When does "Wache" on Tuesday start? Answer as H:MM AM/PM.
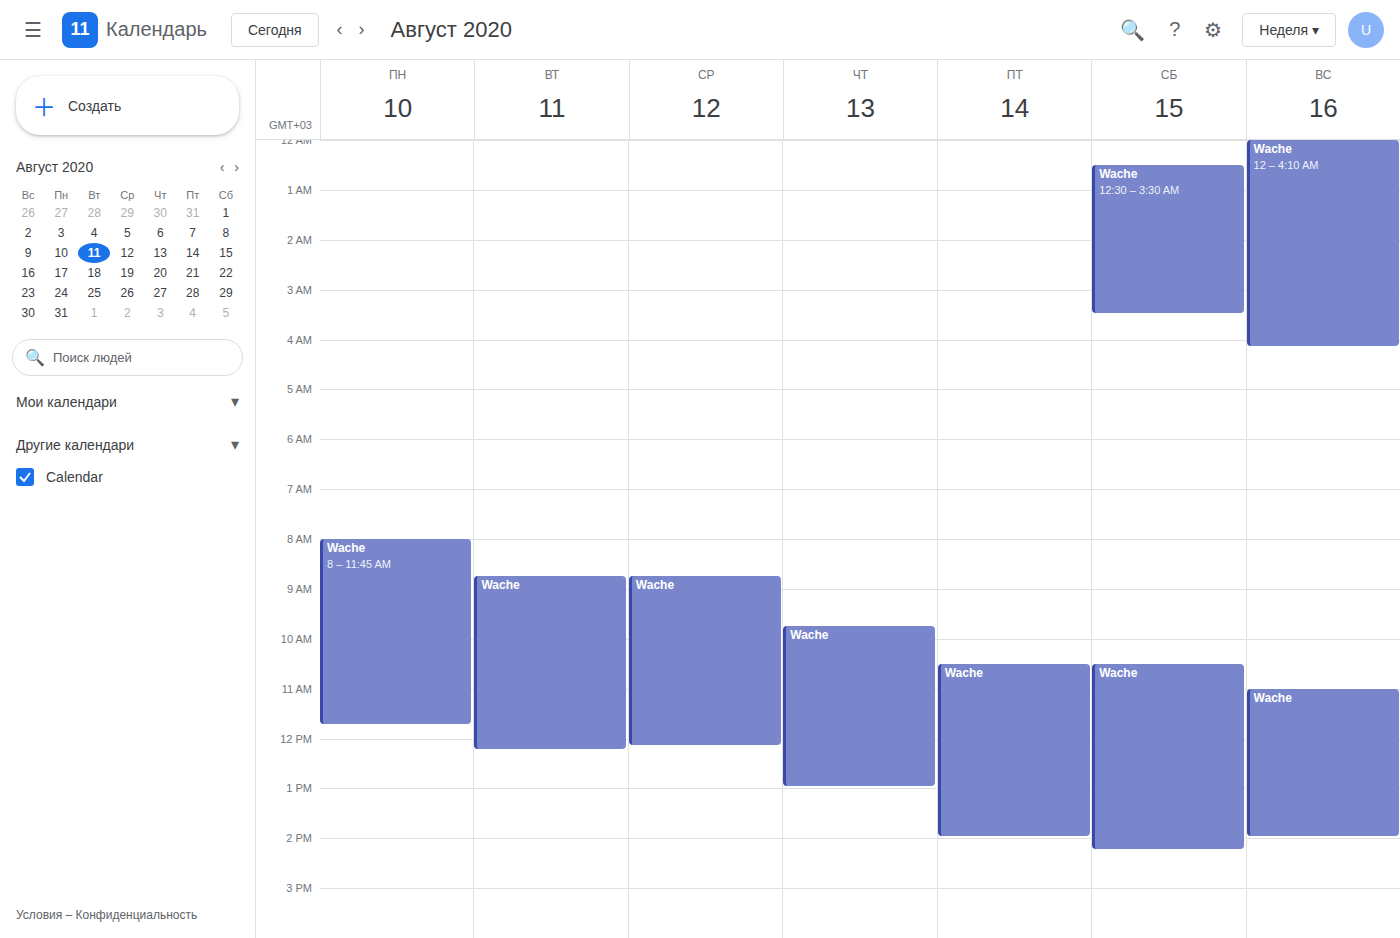
8:45 AM